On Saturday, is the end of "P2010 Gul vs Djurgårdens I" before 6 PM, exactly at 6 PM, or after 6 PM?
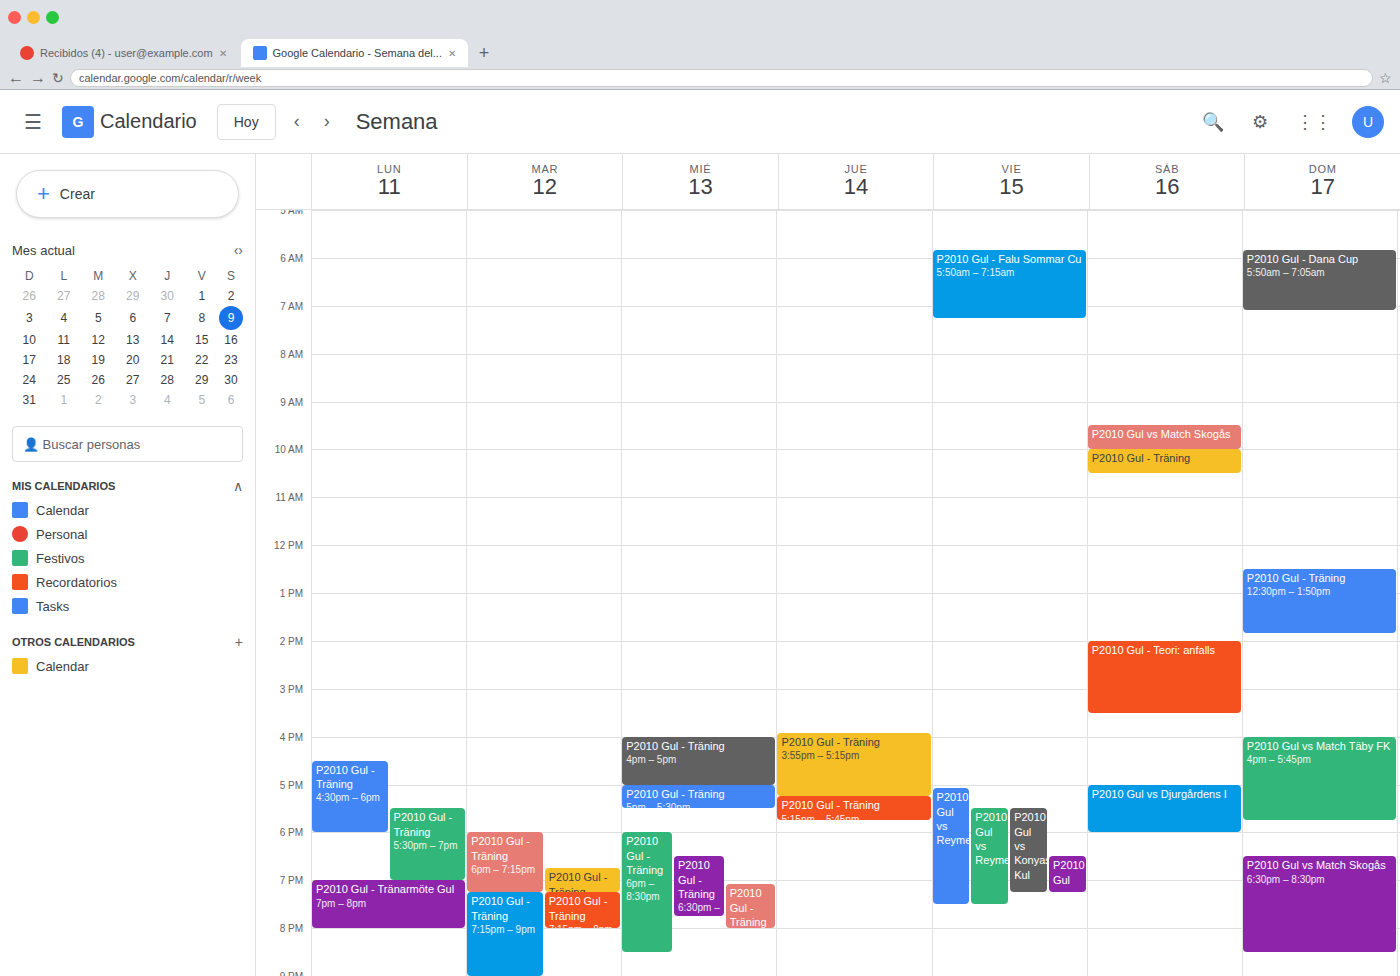
6:00 PM -- exactly at 6 PM, on the 6 PM line.